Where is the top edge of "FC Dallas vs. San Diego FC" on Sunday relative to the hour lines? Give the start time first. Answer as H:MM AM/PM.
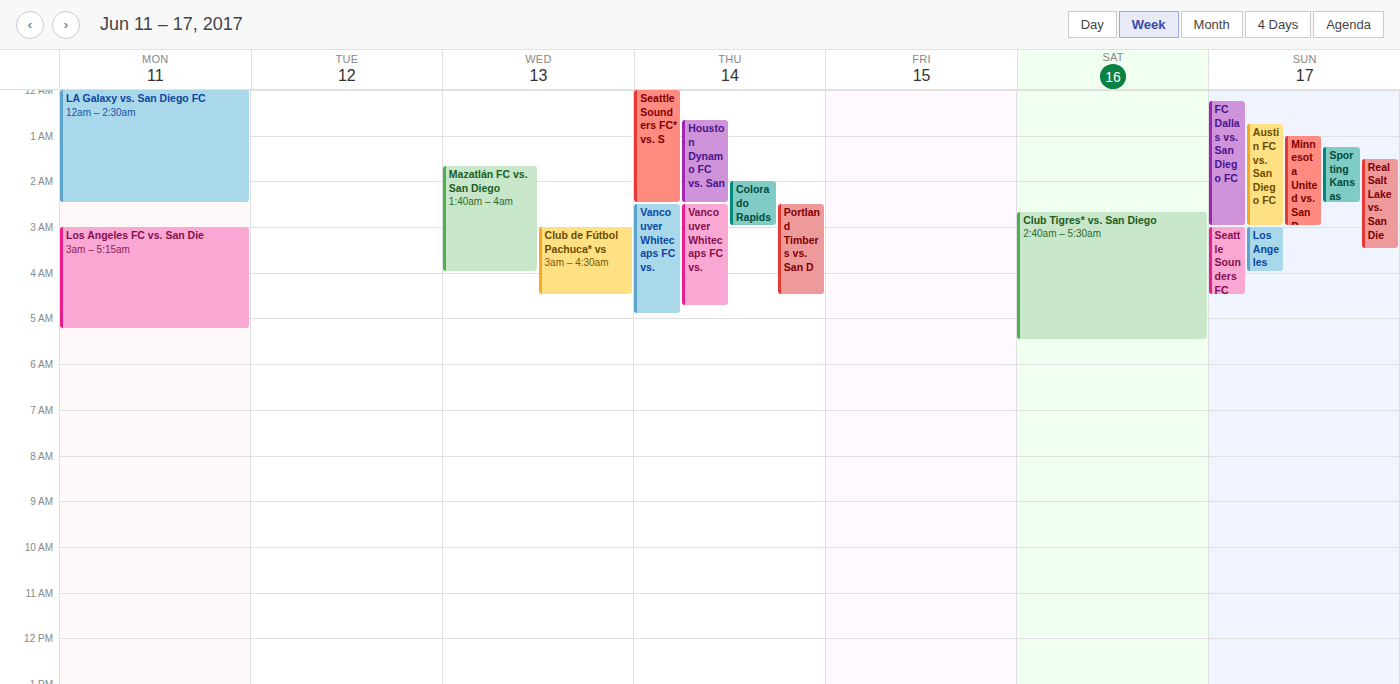
12:15 AM -- neither: a quarter of the way from the 12 AM line to the 1 AM line.